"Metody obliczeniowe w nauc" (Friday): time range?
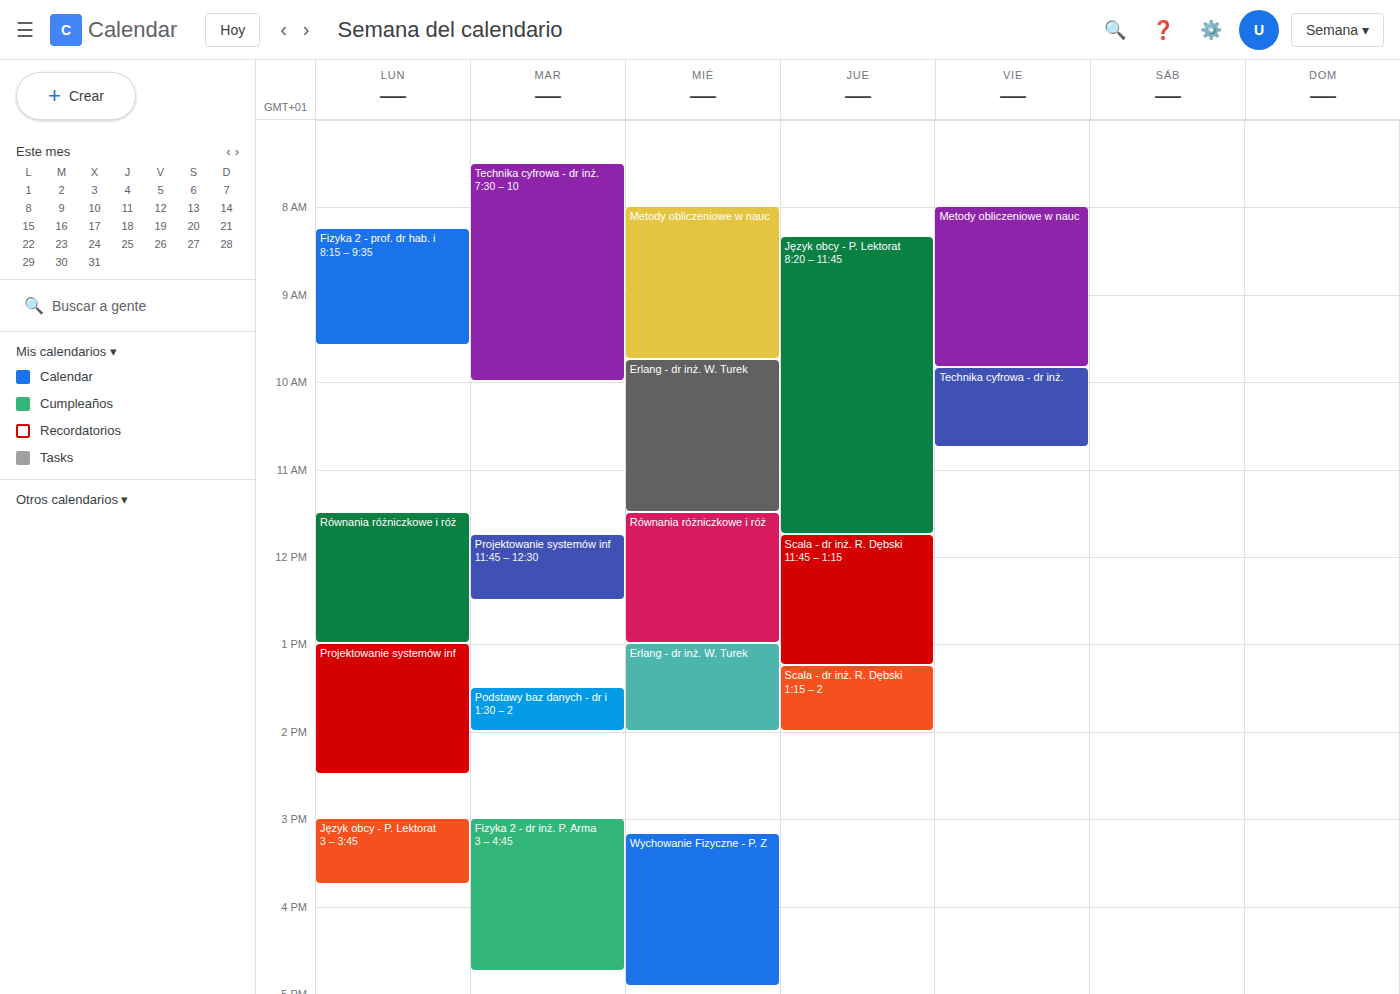
8:00 AM to 9:50 AM